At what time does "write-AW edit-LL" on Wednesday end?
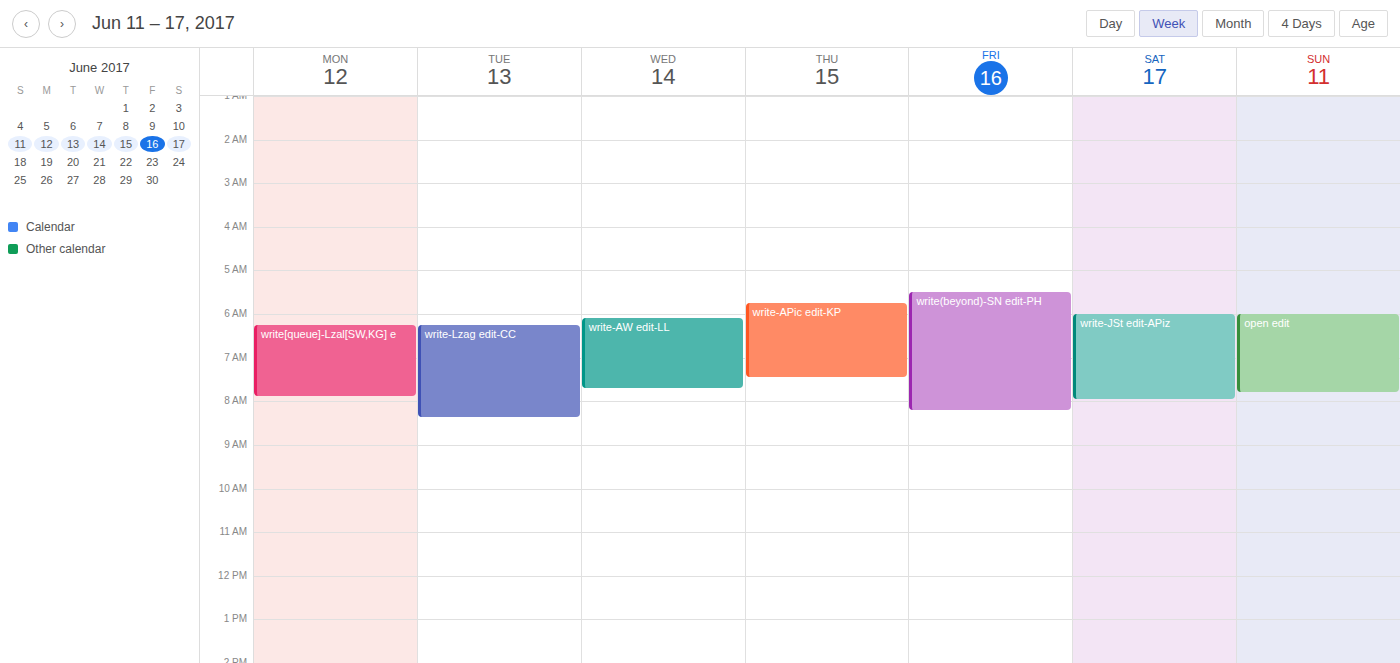
7:45 AM